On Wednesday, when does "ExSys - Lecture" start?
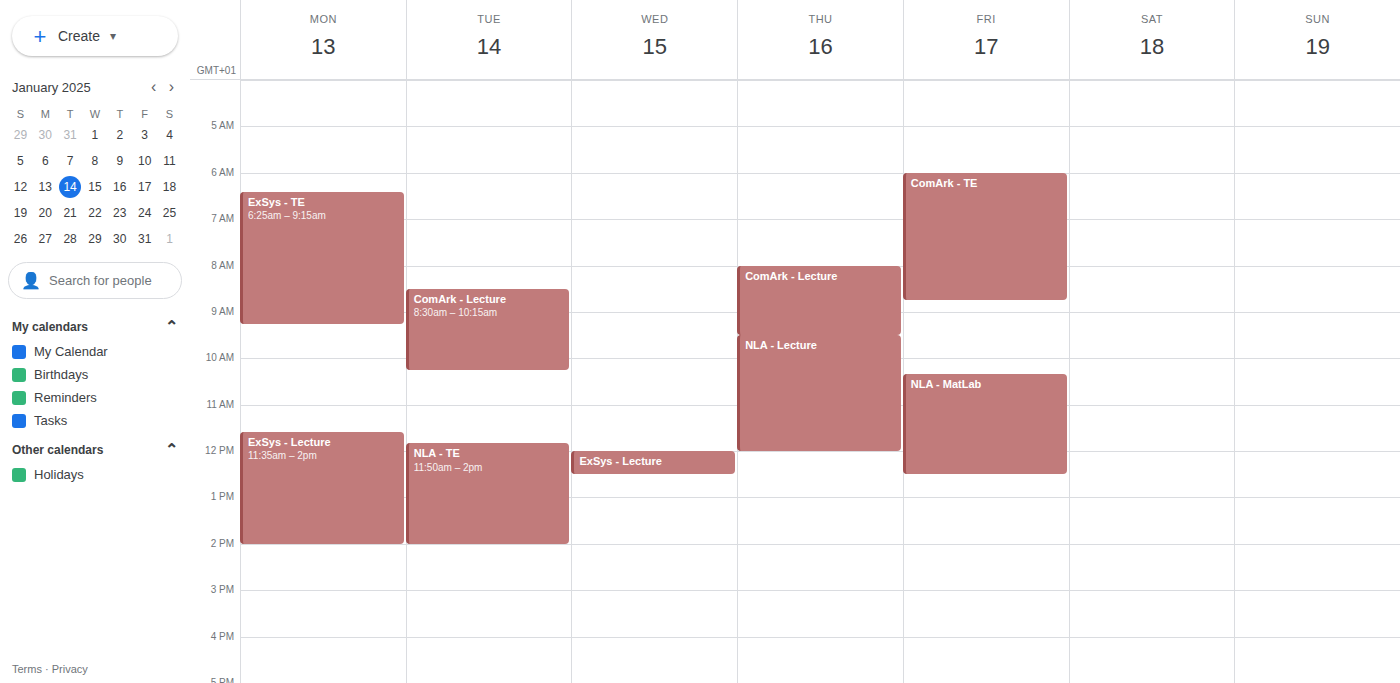
12:00 PM